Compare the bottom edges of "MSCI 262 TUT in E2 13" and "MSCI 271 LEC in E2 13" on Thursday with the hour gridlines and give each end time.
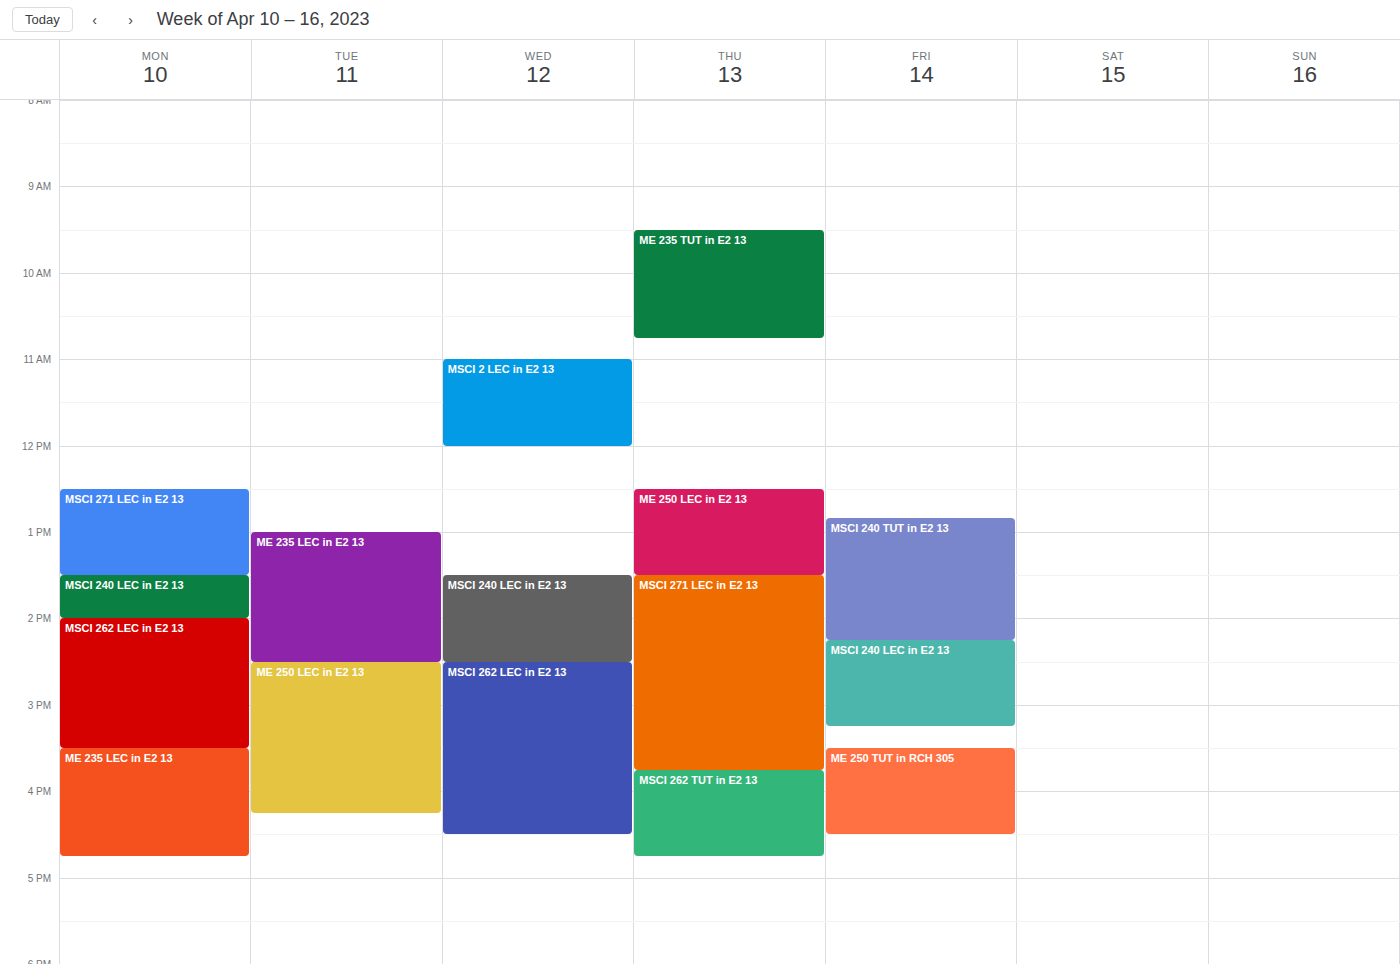
"MSCI 262 TUT in E2 13": 4:45 PM, neither: three quarters of the way from the 4 PM line to the 5 PM line. "MSCI 271 LEC in E2 13": 3:45 PM, neither: three quarters of the way from the 3 PM line to the 4 PM line.